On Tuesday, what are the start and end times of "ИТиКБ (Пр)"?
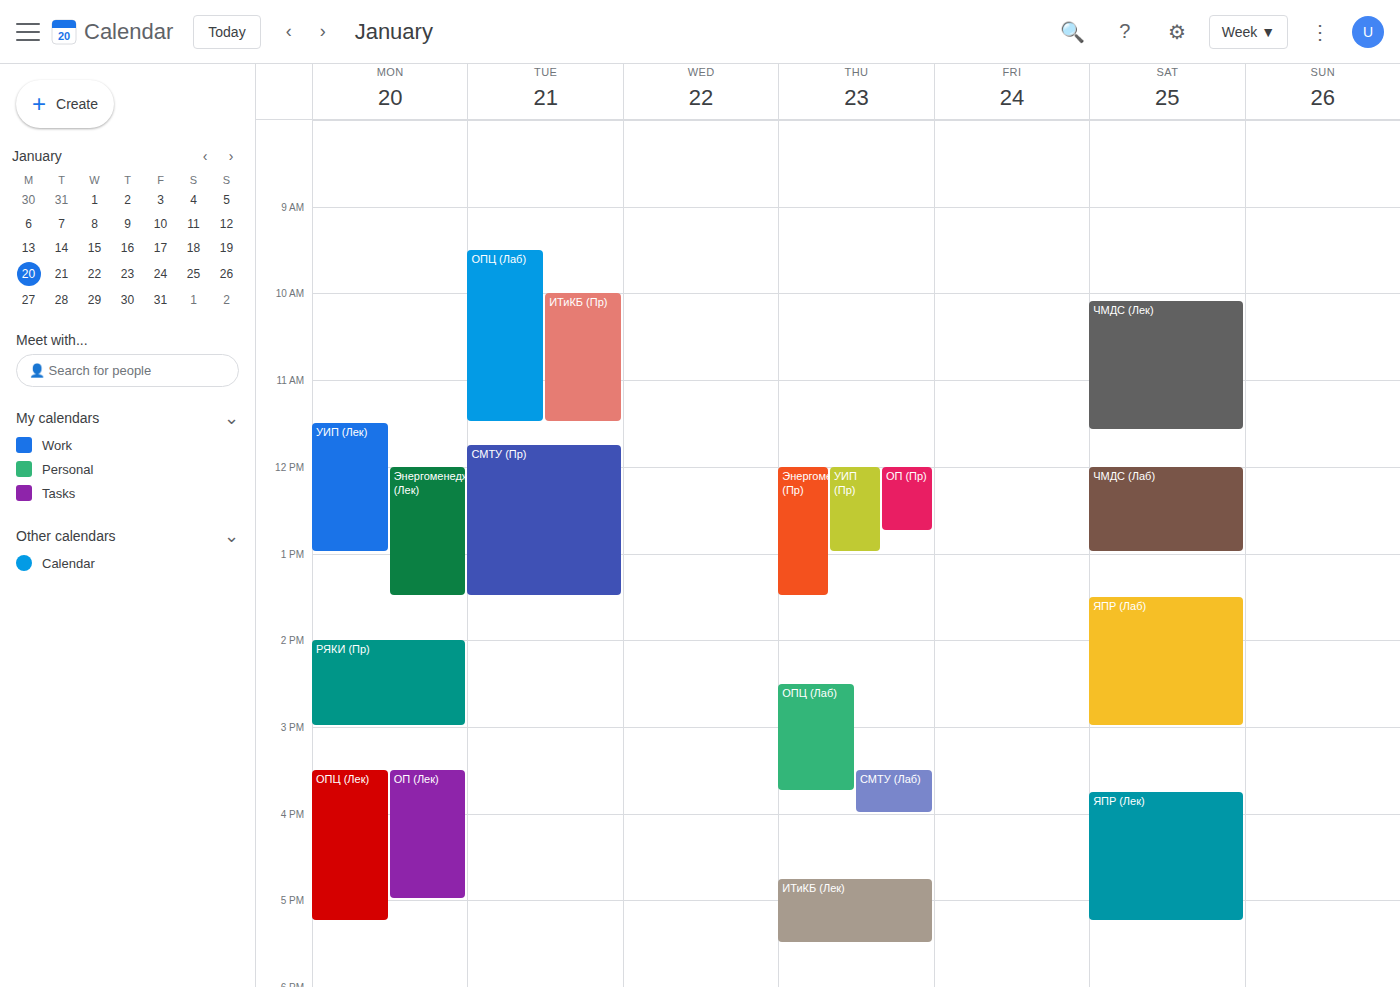
10:00 AM to 11:30 AM